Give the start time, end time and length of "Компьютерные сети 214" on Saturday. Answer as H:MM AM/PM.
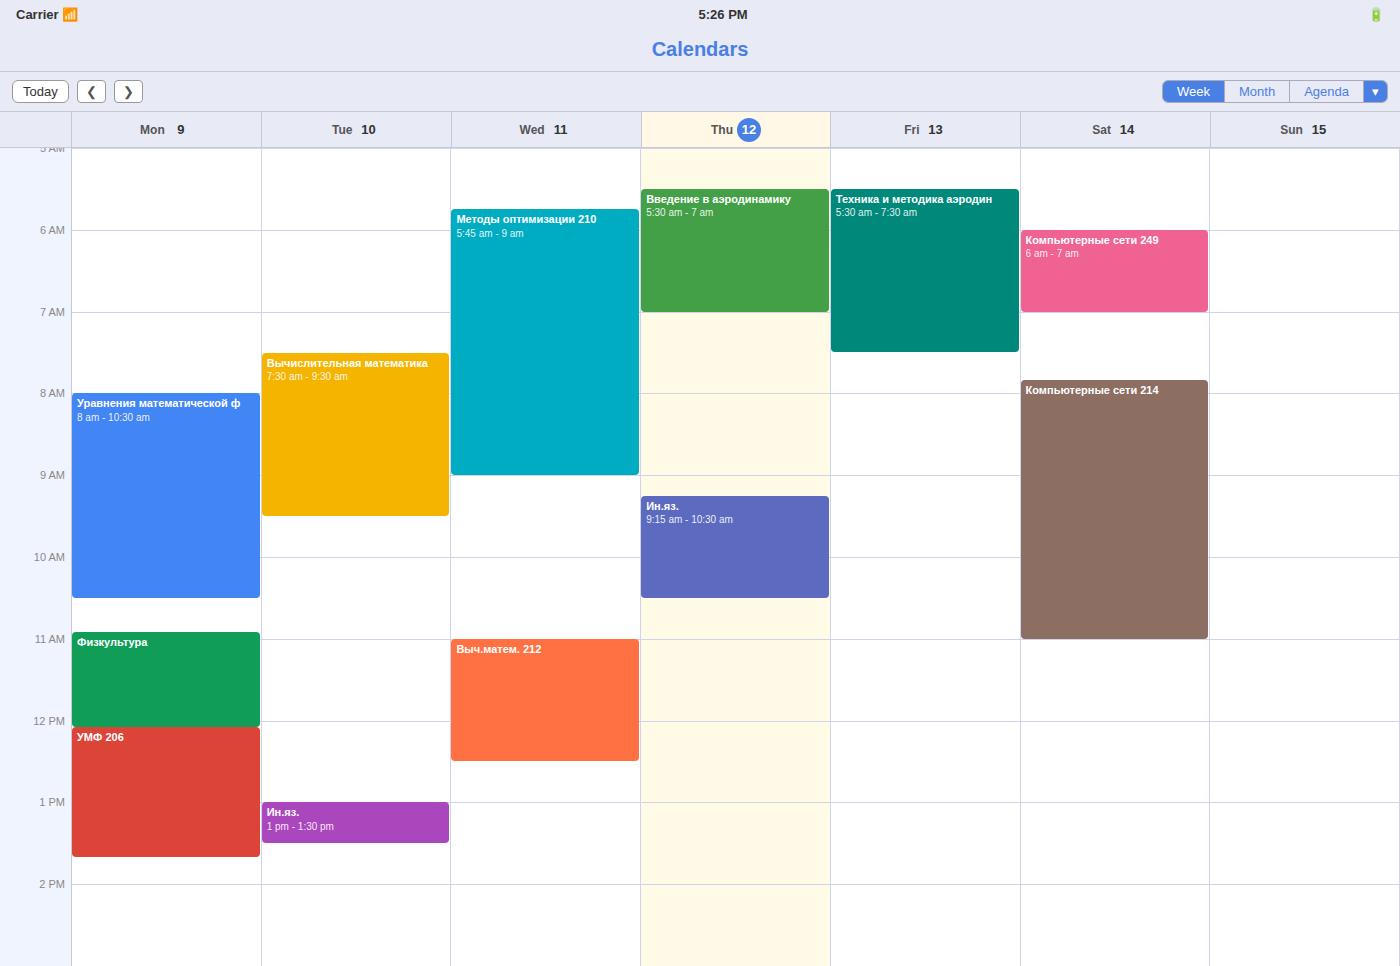
7:50 AM to 11:00 AM, 3 hours 10 minutes